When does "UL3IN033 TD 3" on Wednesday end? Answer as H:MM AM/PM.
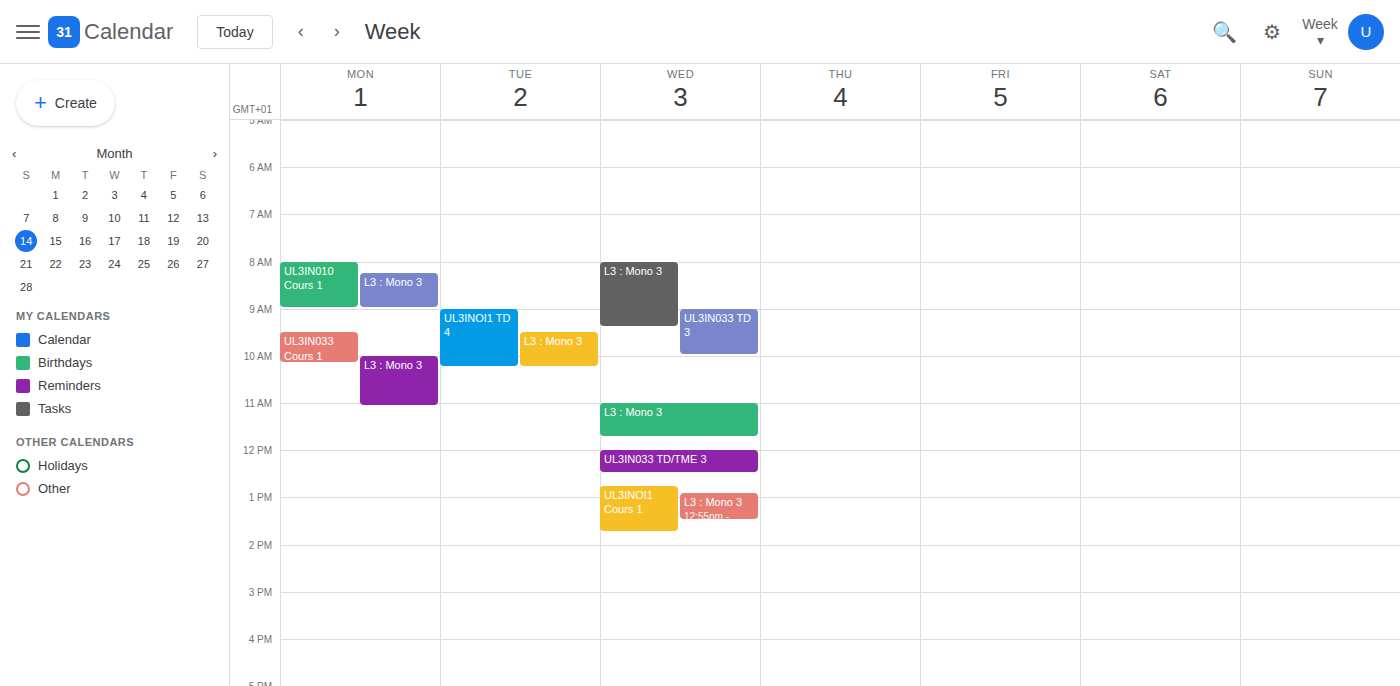
10:00 AM